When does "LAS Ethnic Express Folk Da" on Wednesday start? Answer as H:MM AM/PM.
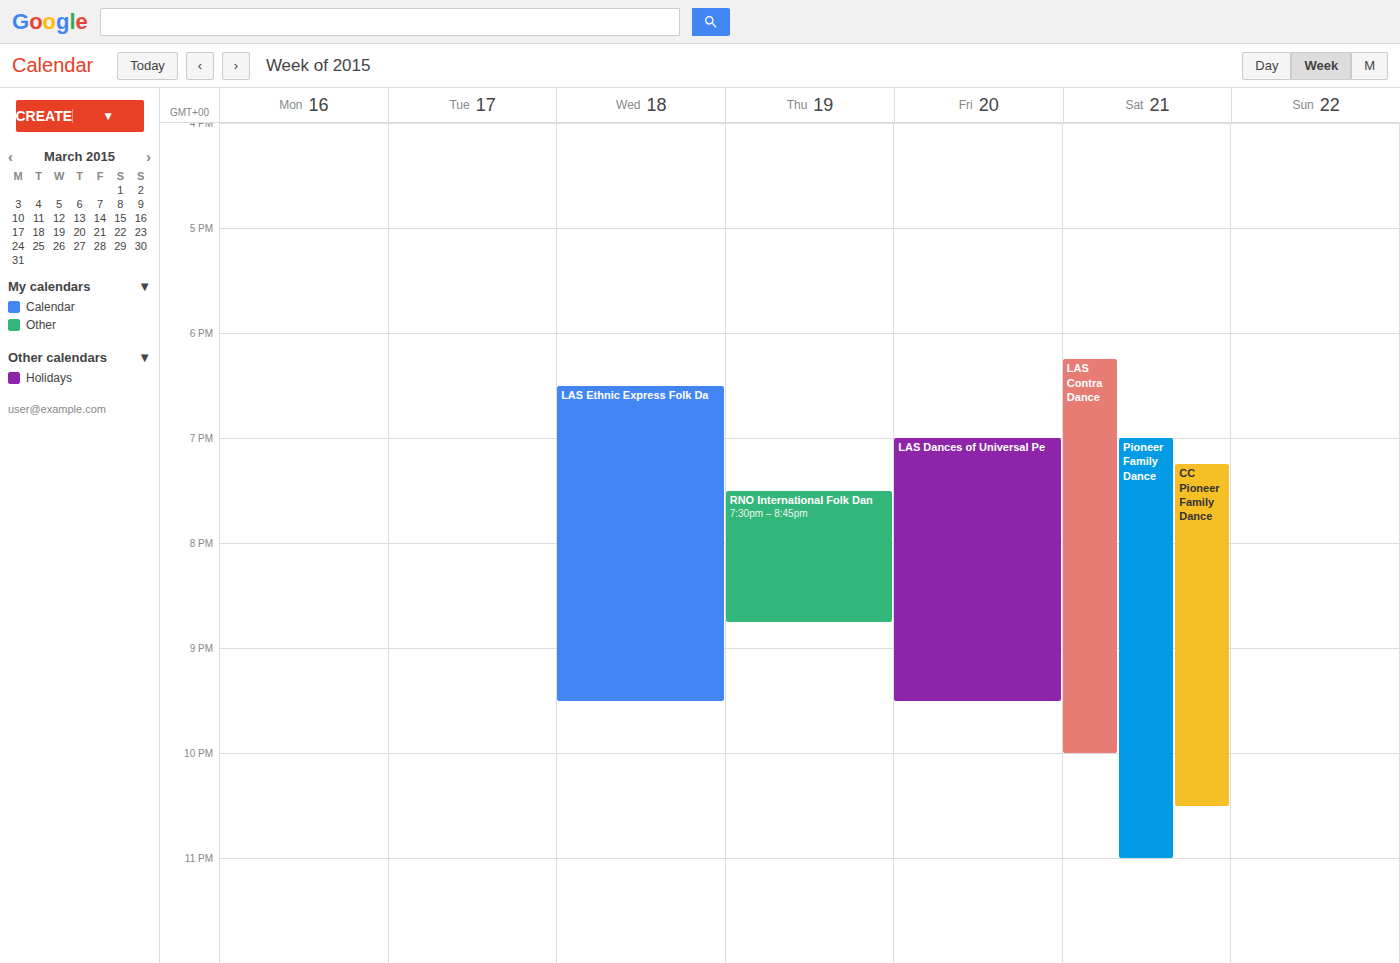
6:30 PM